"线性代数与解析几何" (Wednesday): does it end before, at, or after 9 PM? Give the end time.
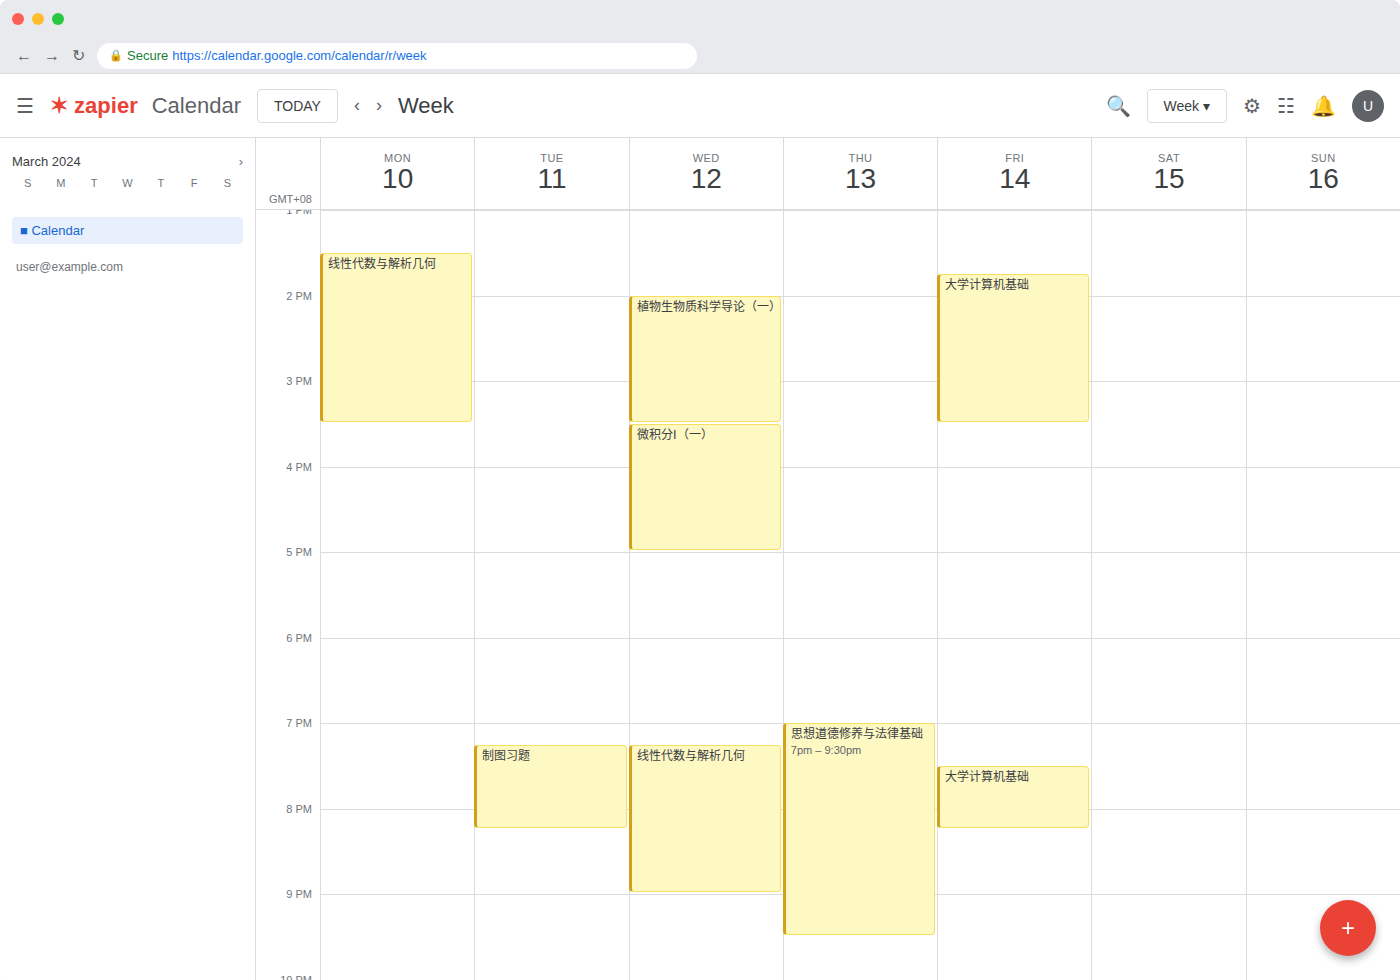
9:00 PM -- exactly at 9 PM, on the 9 PM line.